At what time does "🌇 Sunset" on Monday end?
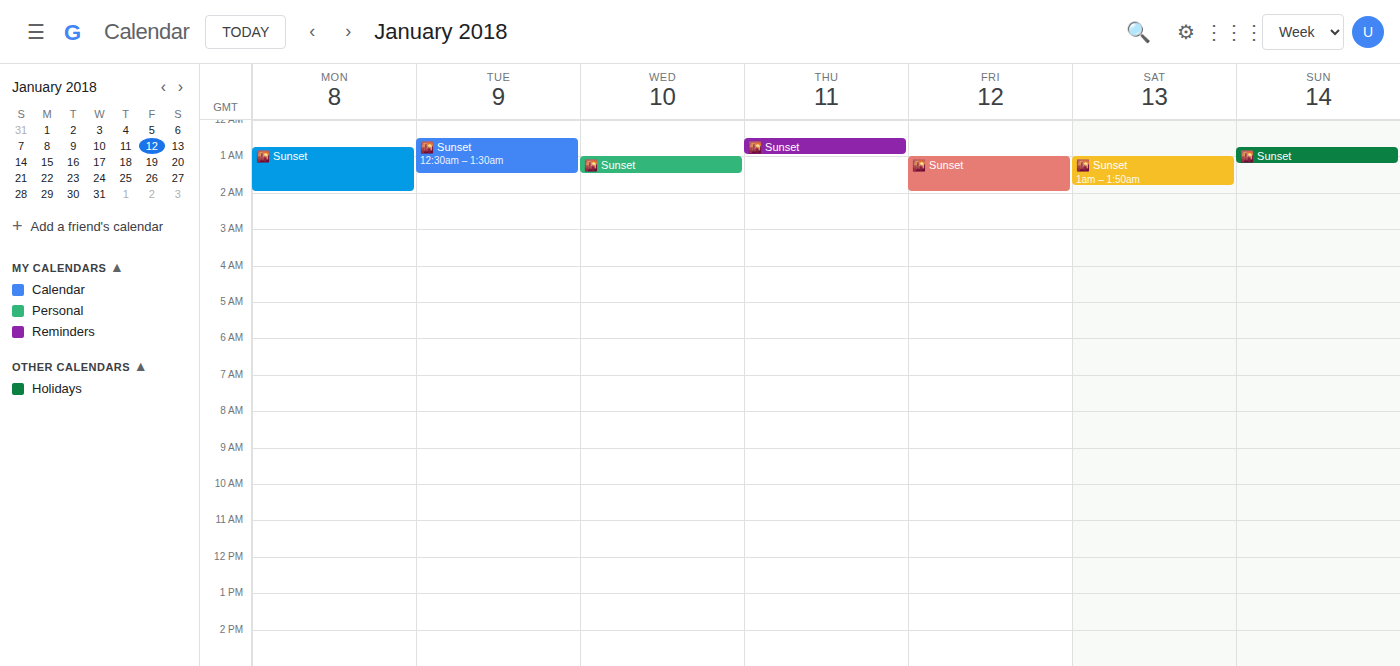
2:00 AM